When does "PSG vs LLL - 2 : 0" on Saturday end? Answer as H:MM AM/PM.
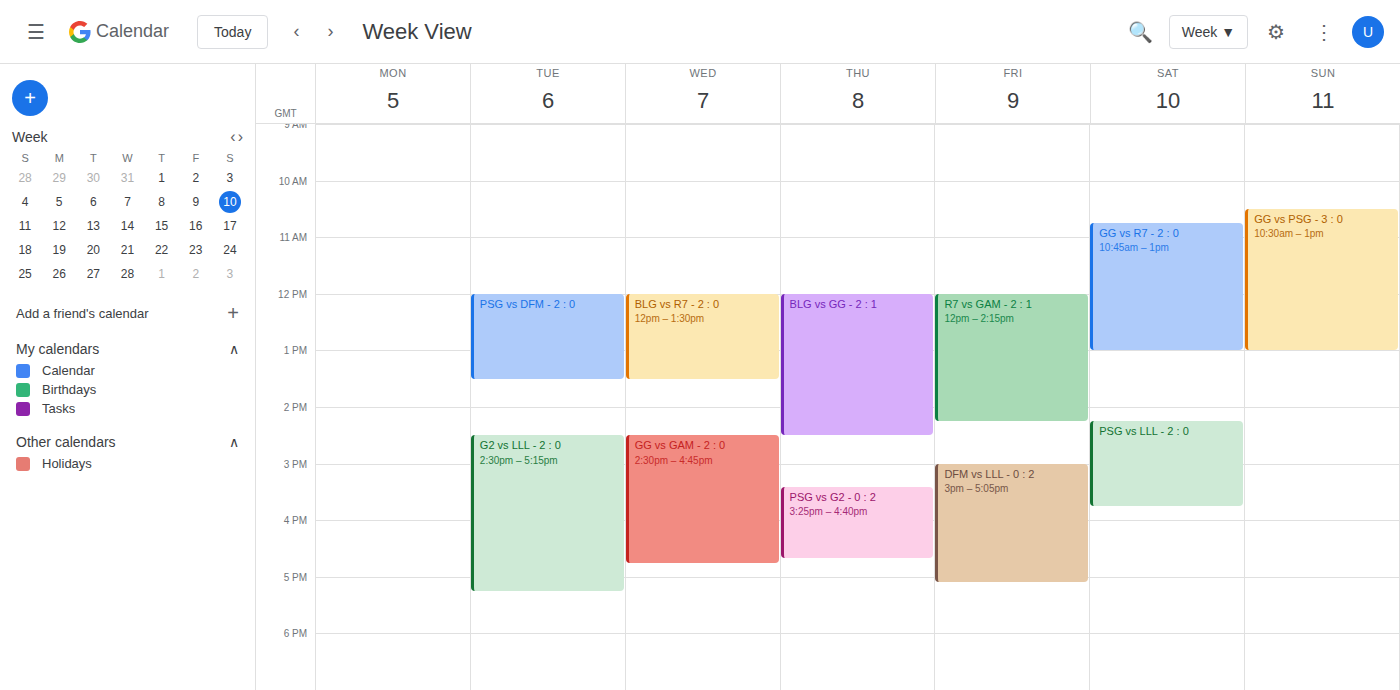
3:45 PM